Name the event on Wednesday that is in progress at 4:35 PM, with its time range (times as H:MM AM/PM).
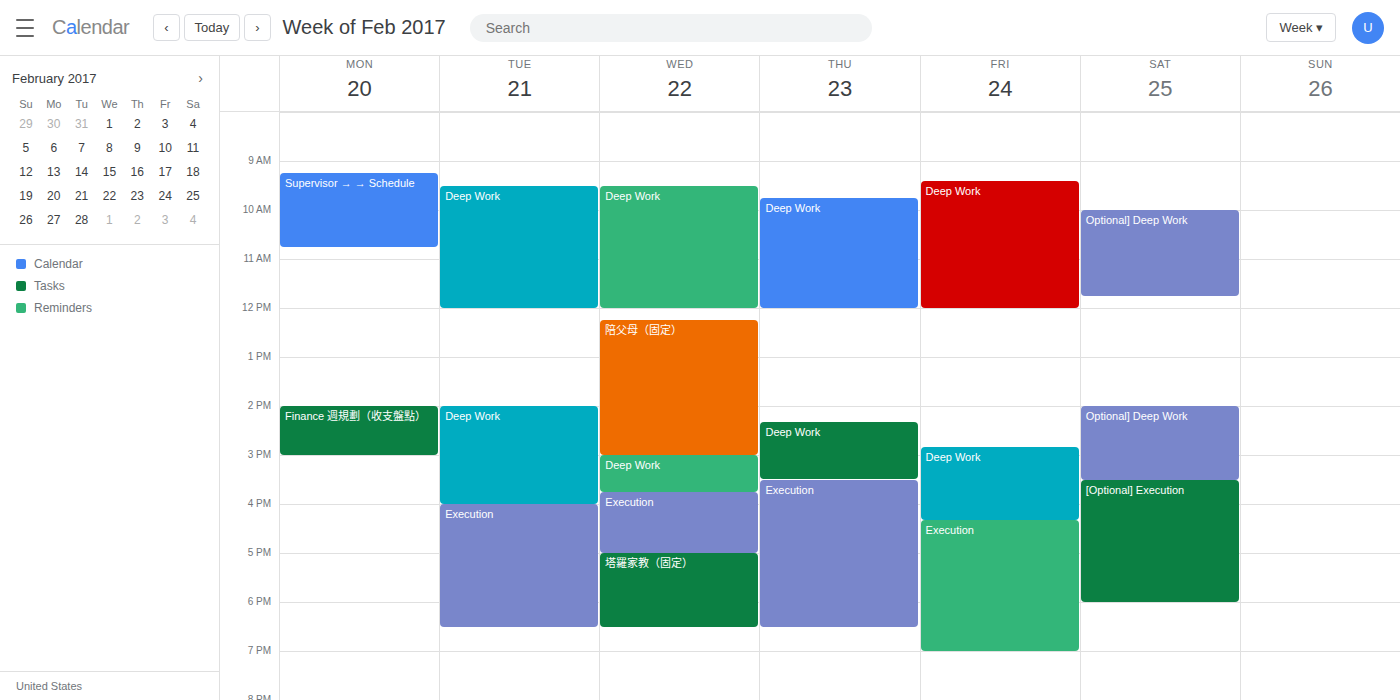
"Execution", 3:45 PM to 5:00 PM